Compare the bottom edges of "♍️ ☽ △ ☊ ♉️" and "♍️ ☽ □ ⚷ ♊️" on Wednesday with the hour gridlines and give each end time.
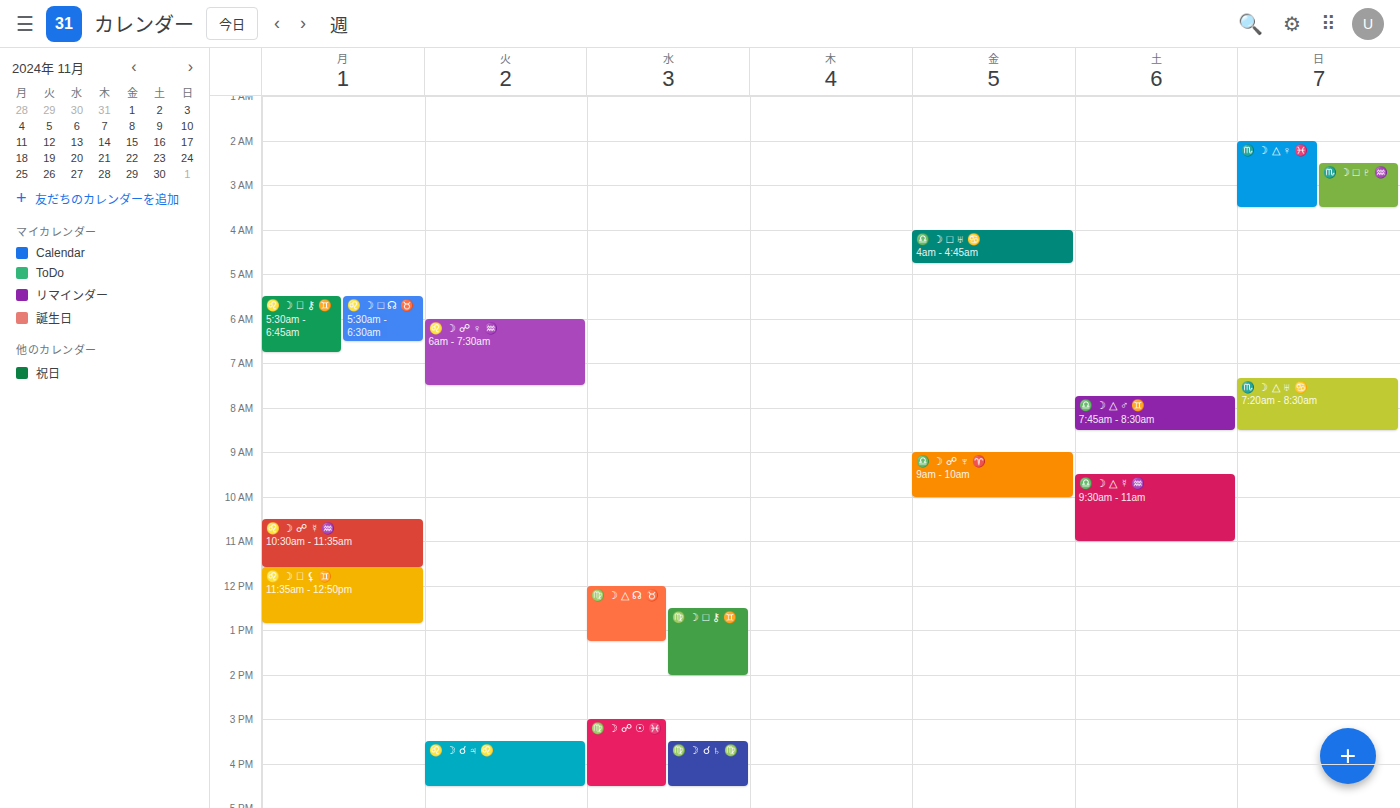
"♍️ ☽ △ ☊ ♉️": 1:15 PM, neither: a quarter of the way from the 1 PM line to the 2 PM line. "♍️ ☽ □ ⚷ ♊️": 2:00 PM, exactly on the 2 PM line.